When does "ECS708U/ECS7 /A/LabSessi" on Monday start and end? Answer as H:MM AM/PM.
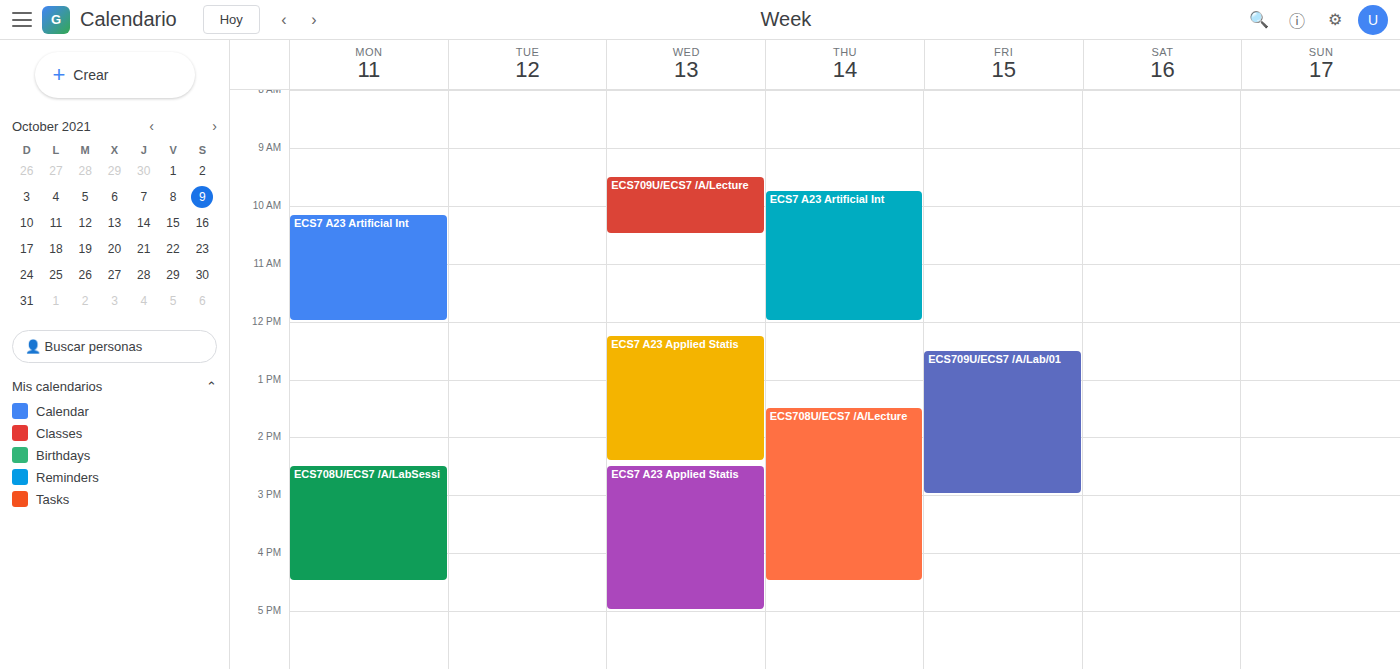
2:30 PM to 4:30 PM